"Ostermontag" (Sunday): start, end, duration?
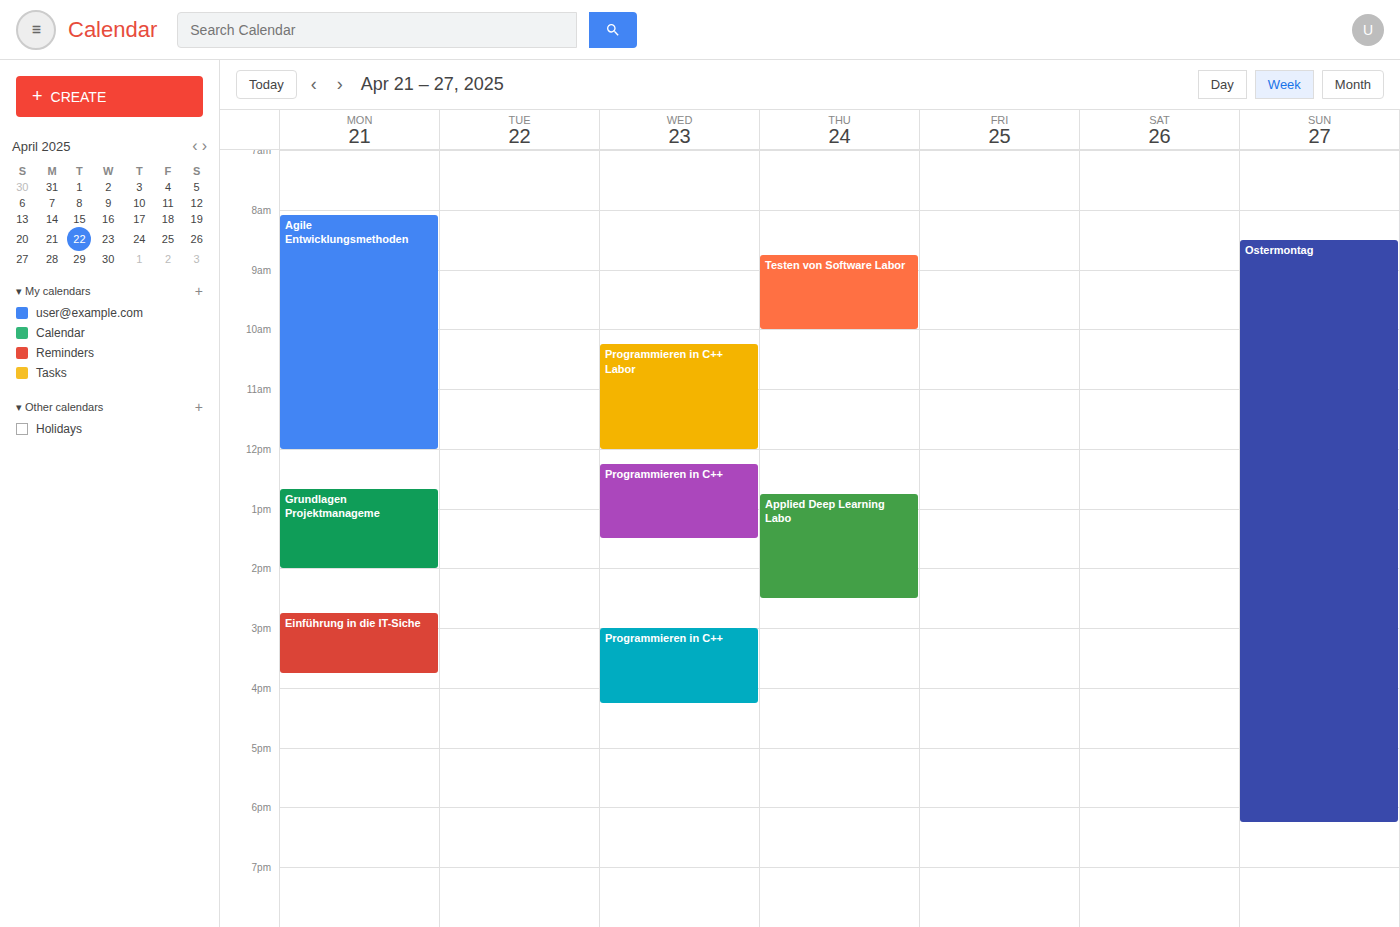
8:30 AM to 6:15 PM, 9 hours 45 minutes